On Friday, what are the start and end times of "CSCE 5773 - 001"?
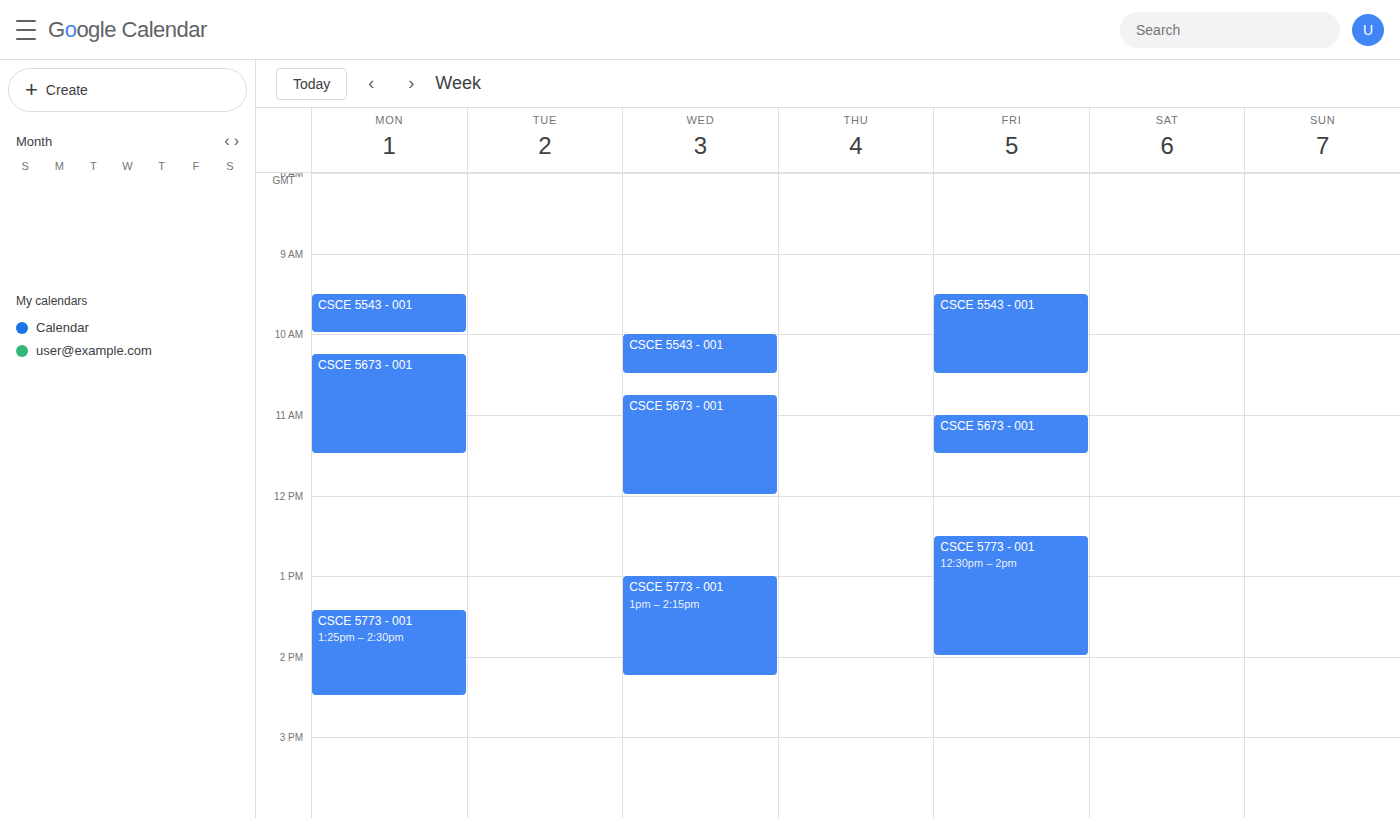
12:30 PM to 2:00 PM